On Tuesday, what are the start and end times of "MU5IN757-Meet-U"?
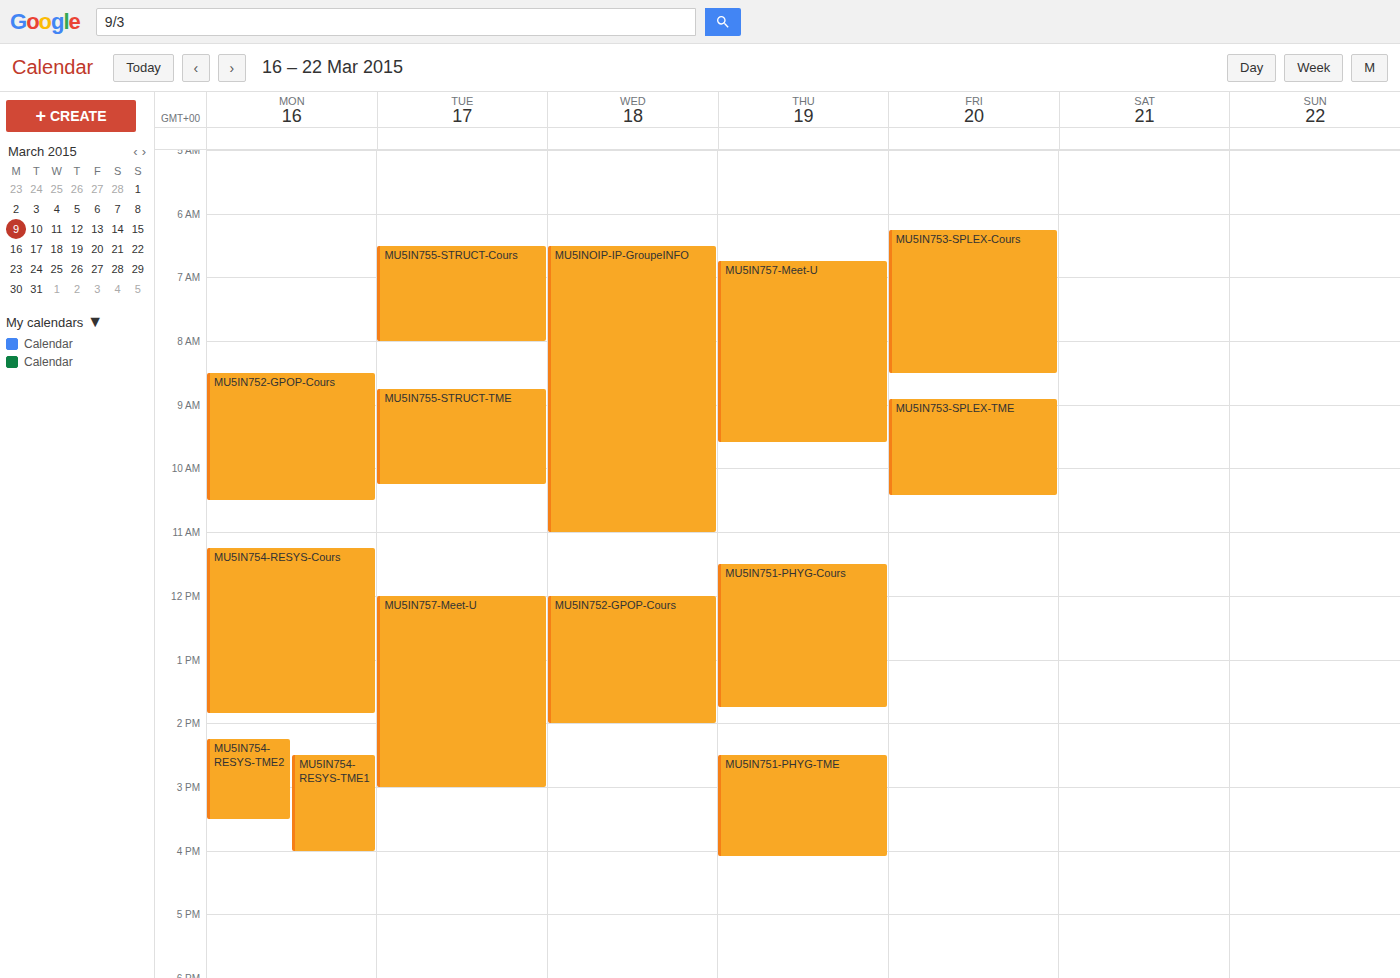
12:00 PM to 3:00 PM